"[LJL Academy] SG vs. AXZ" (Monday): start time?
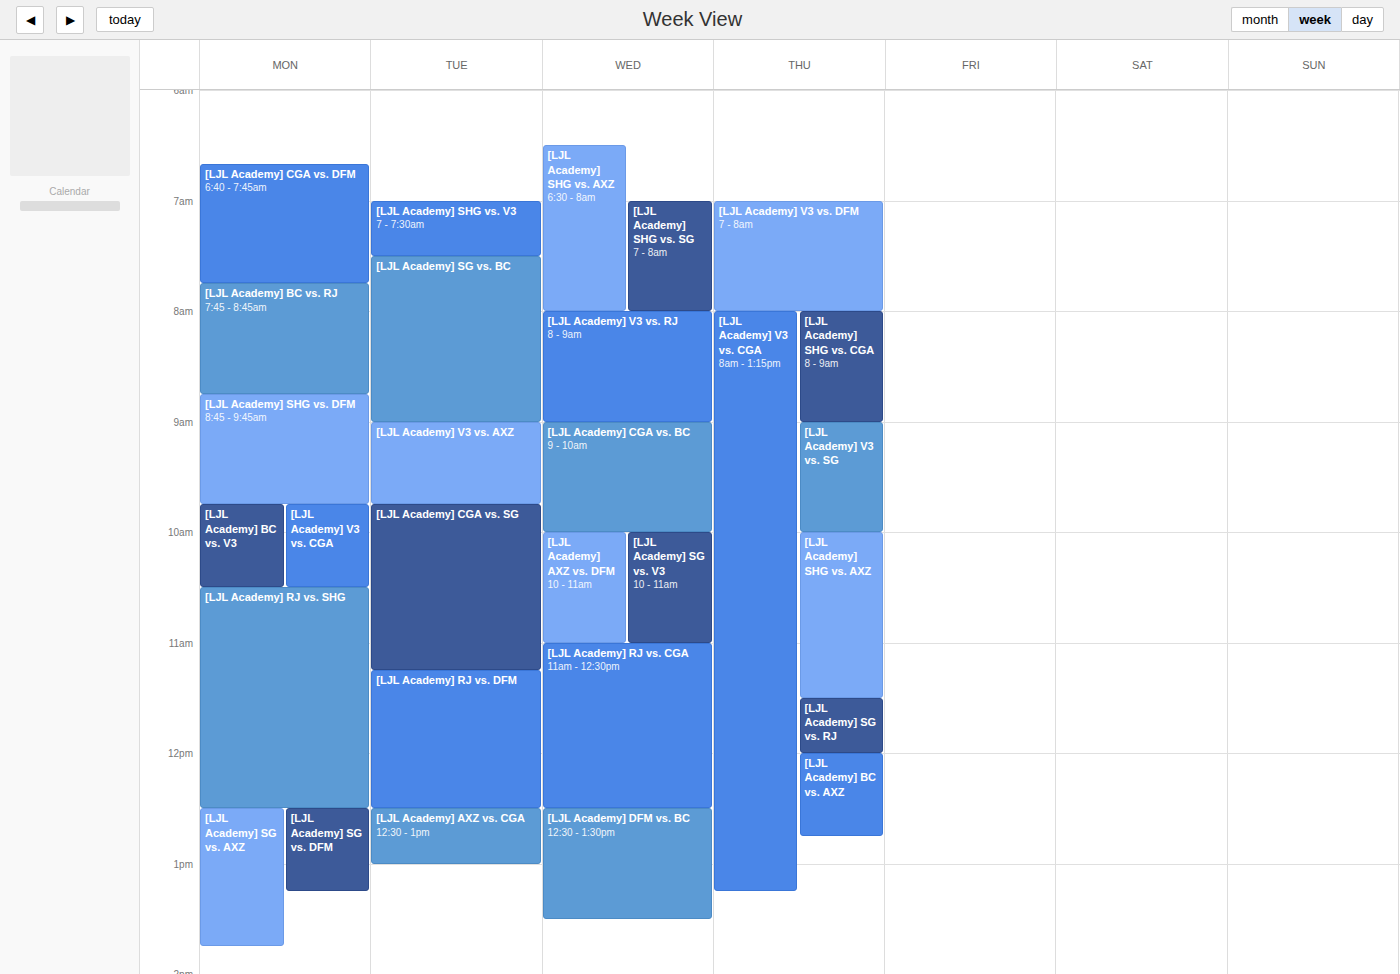
12:30 PM